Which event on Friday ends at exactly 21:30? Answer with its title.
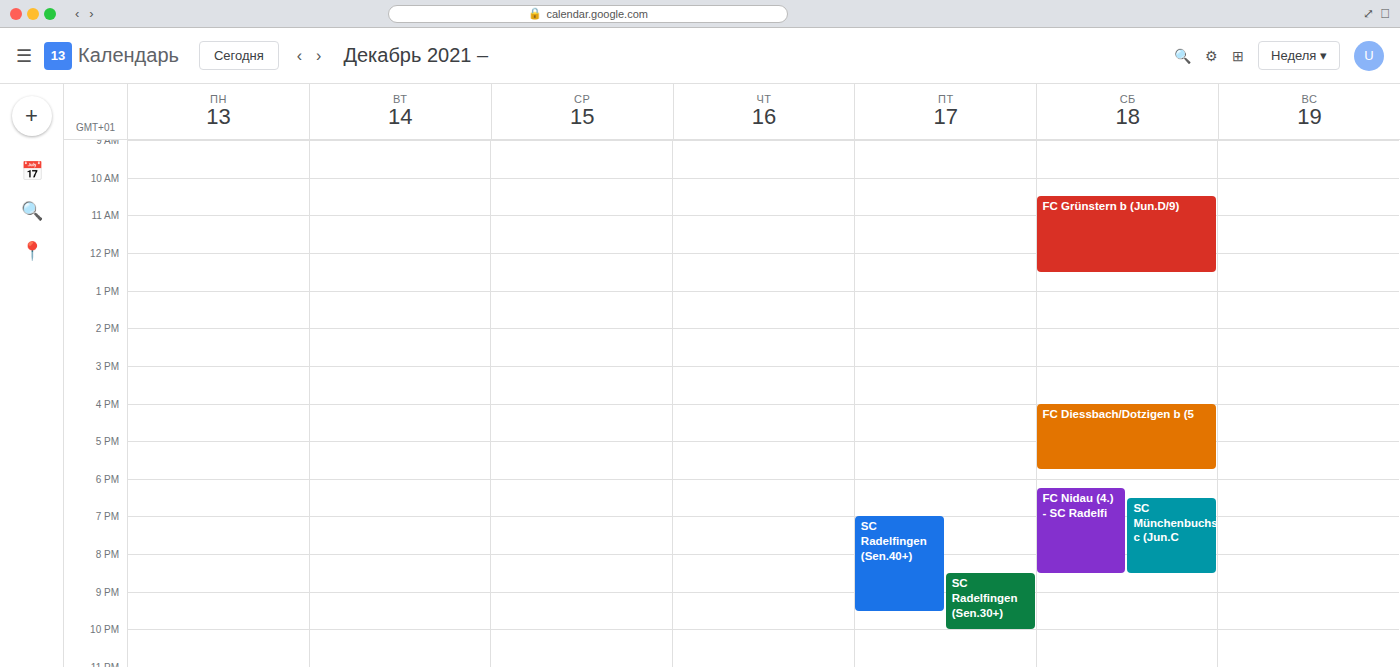
"SC Radelfingen (Sen.40+)"